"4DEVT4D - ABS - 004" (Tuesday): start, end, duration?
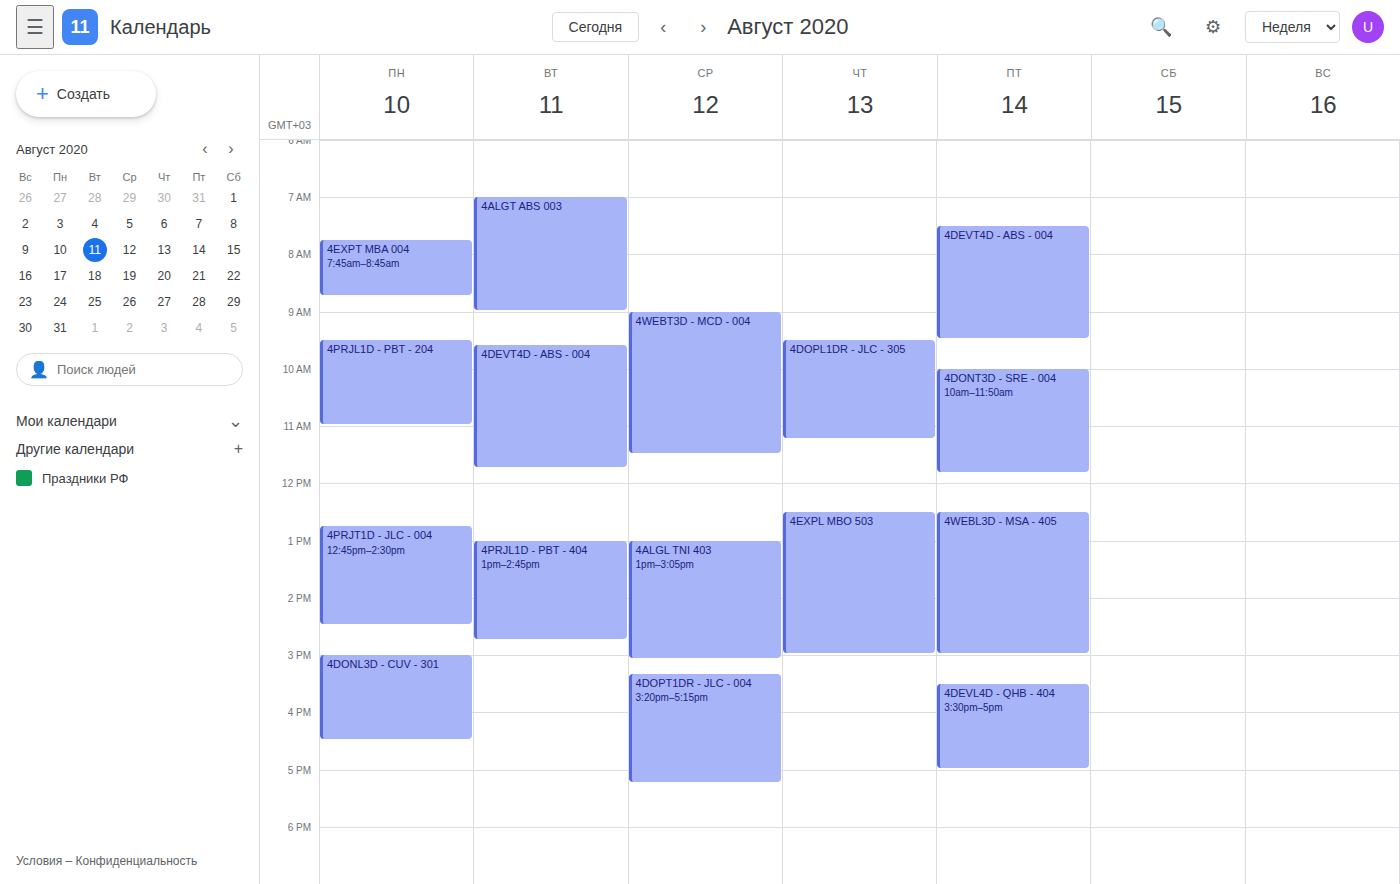
9:35 AM to 11:45 AM, 2 hours 10 minutes